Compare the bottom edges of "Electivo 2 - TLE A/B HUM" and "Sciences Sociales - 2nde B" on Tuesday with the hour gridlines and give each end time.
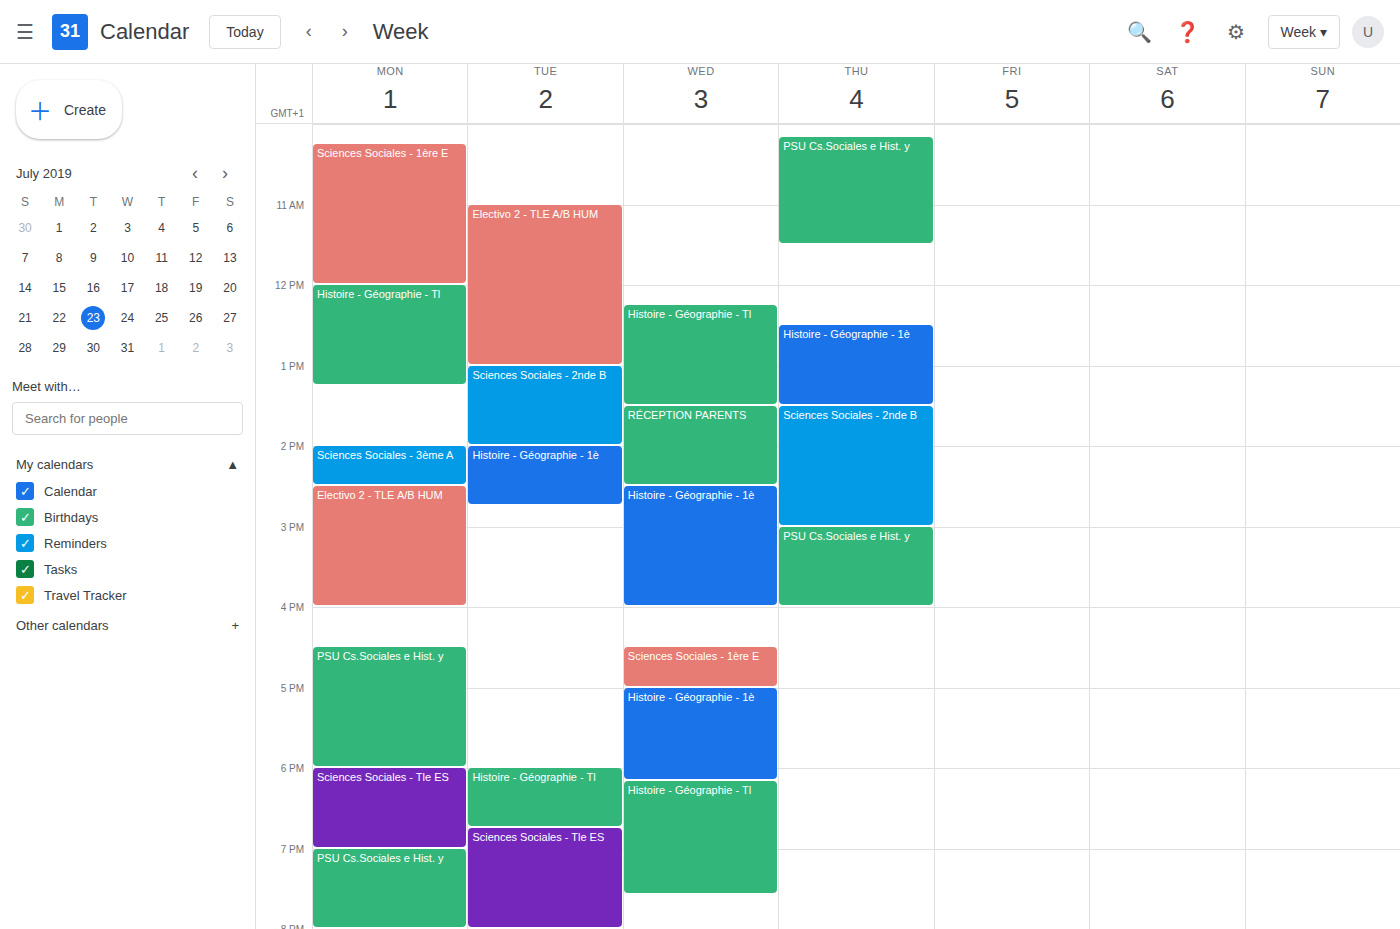
"Electivo 2 - TLE A/B HUM": 1:00 PM, exactly on the 1 PM line. "Sciences Sociales - 2nde B": 2:00 PM, exactly on the 2 PM line.